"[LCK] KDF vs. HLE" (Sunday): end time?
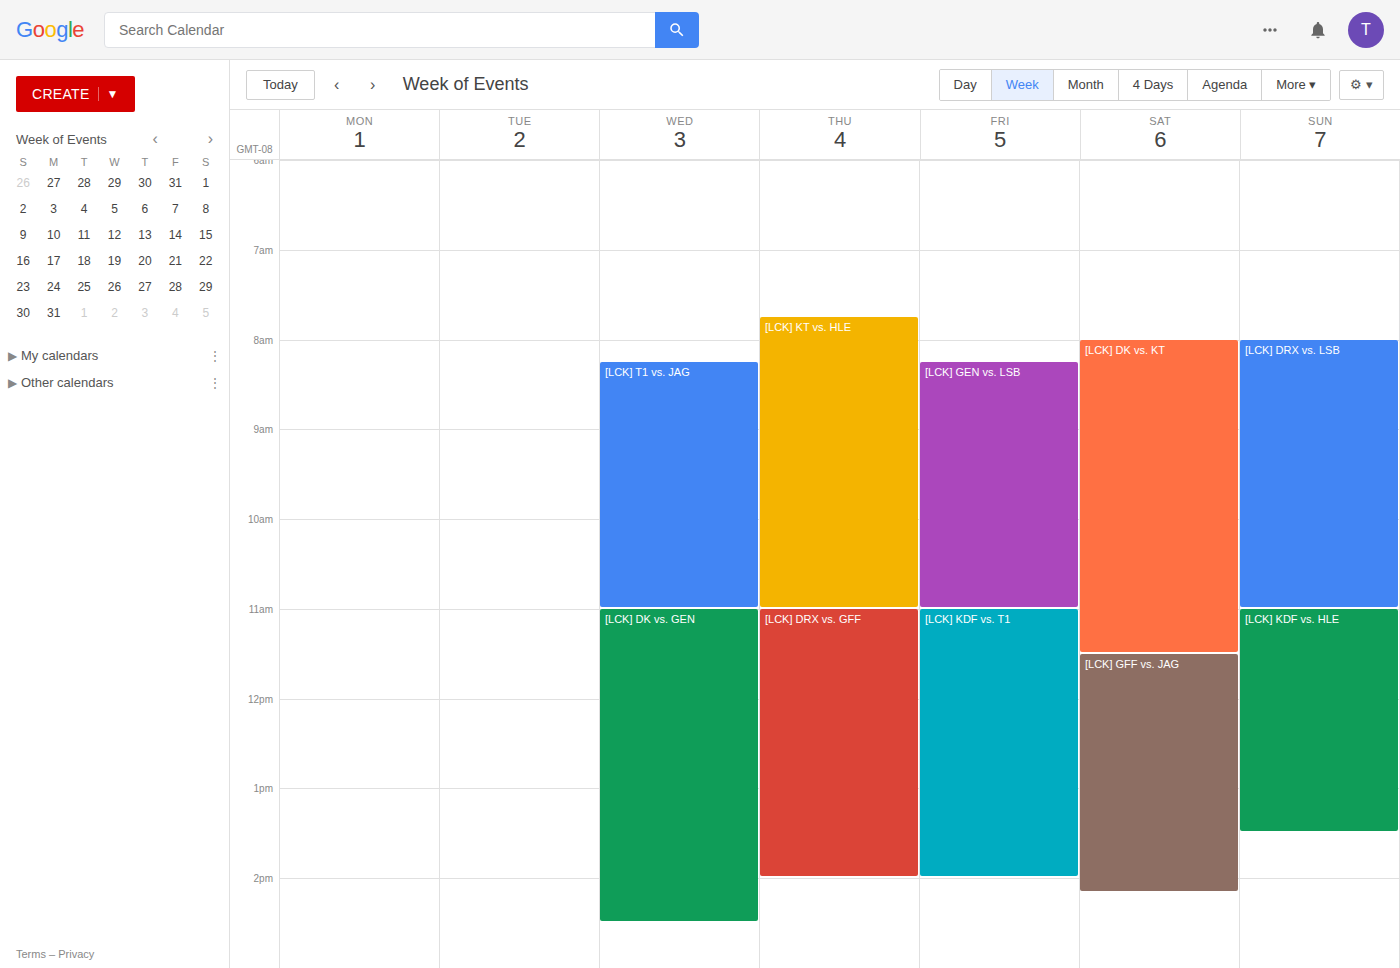
1:30 PM